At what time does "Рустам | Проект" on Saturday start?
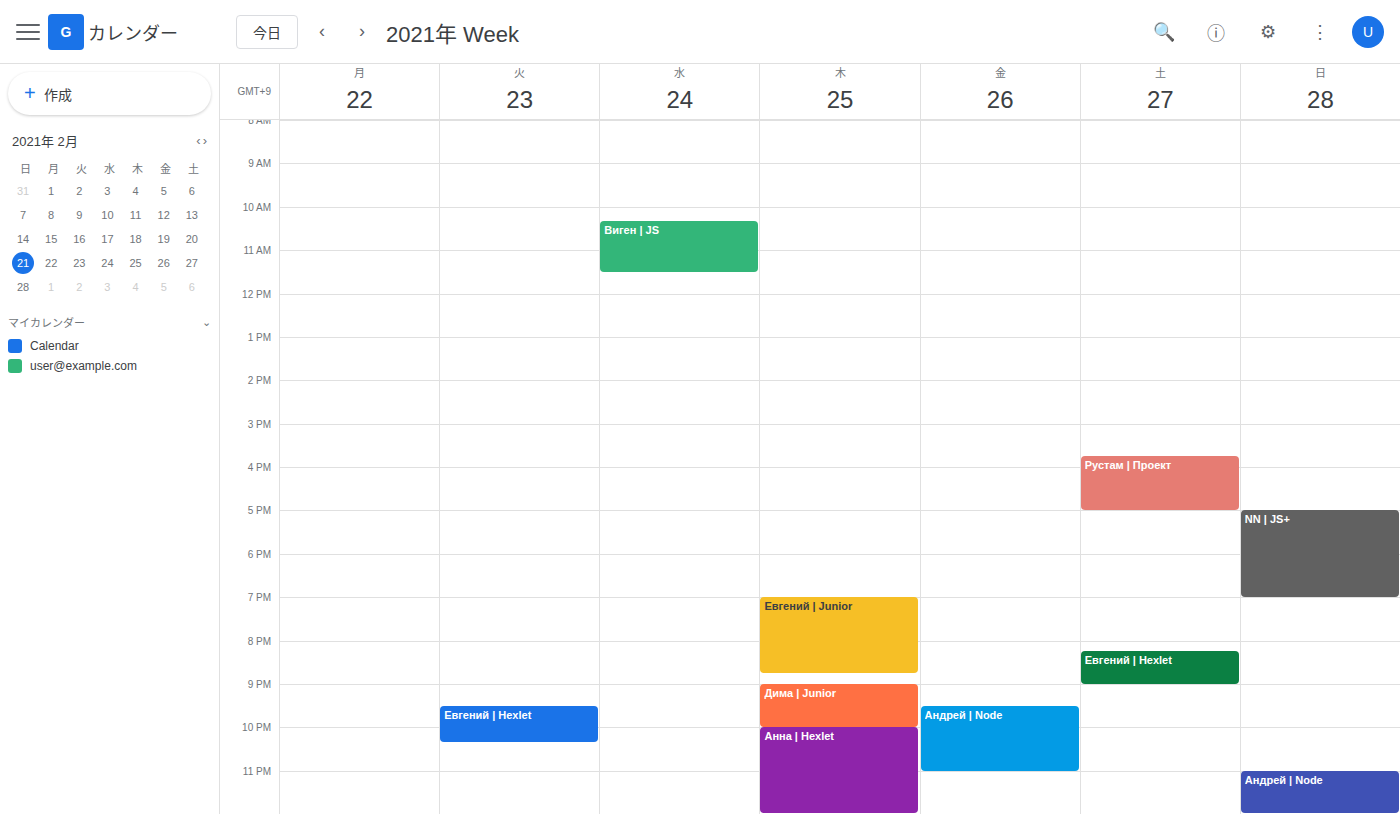
3:45 PM